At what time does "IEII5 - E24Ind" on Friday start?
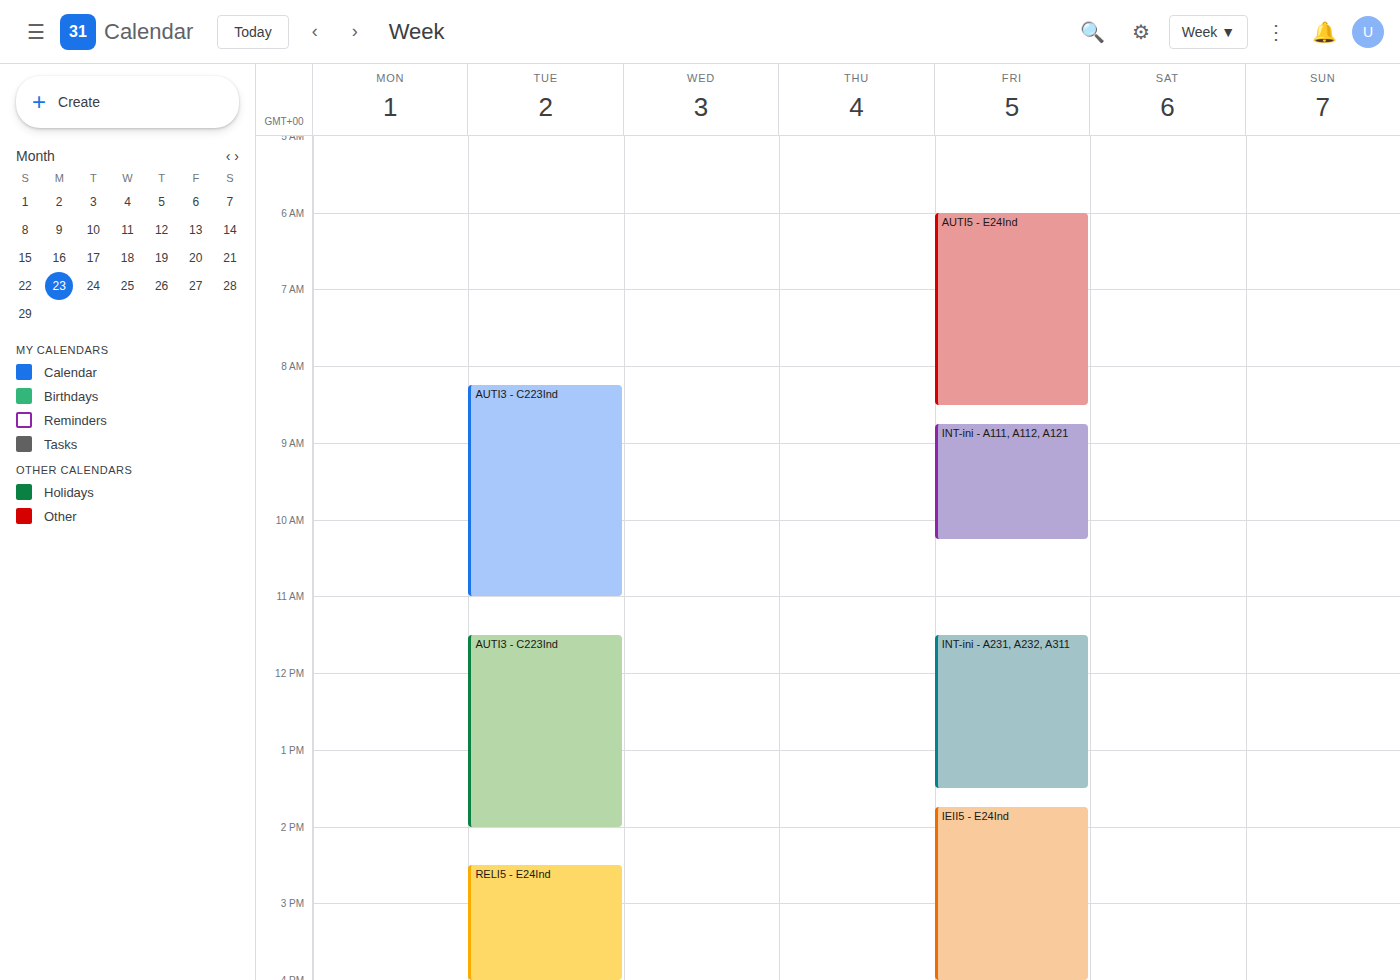
1:45 PM